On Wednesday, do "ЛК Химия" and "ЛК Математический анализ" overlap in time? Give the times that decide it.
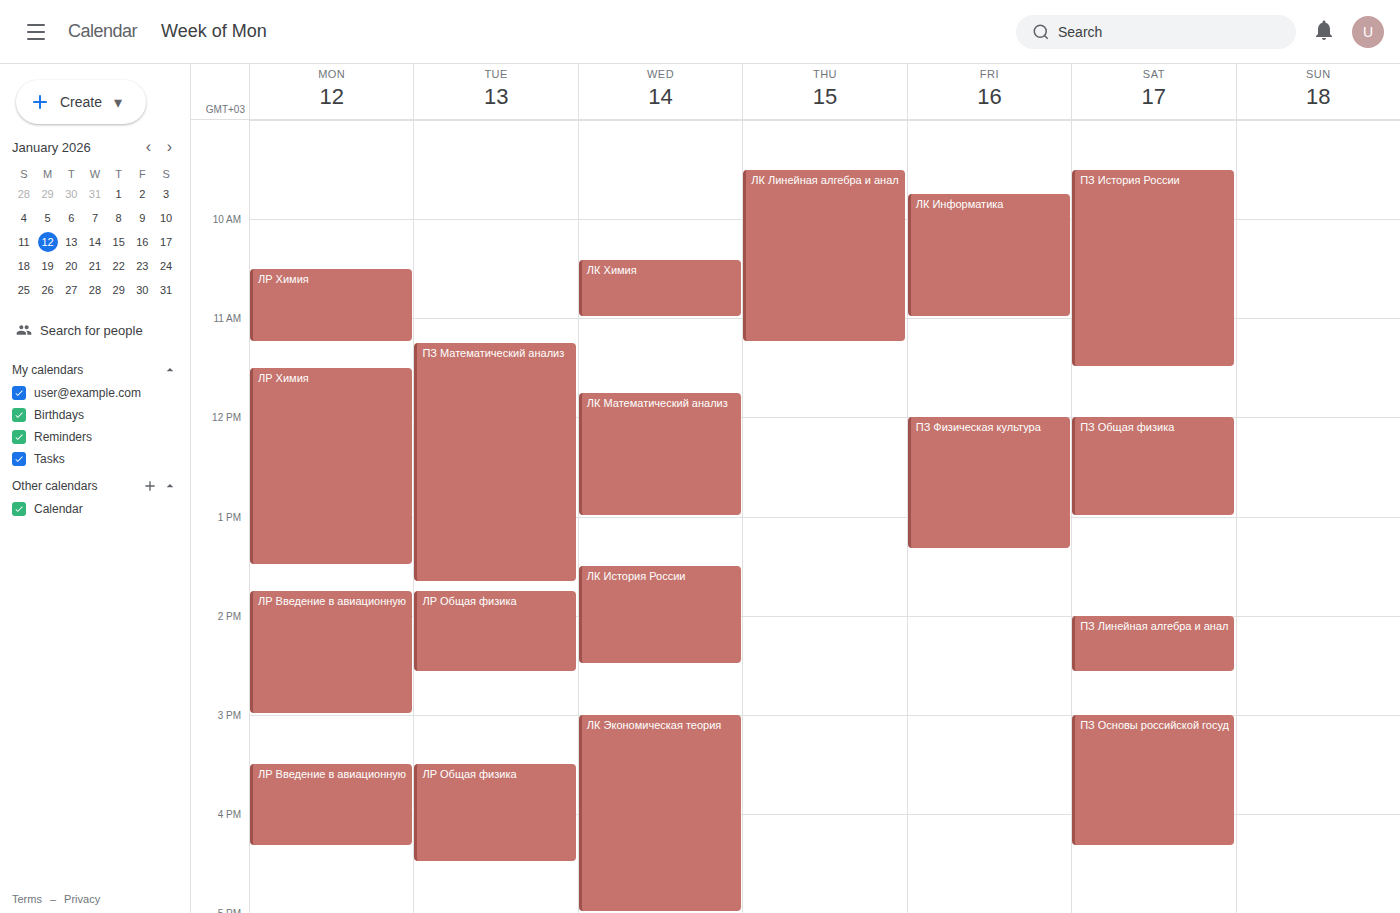
"ЛК Химия" ends at 11:00 AM and "ЛК Математический анализ" starts at 11:45 AM -- no overlap.